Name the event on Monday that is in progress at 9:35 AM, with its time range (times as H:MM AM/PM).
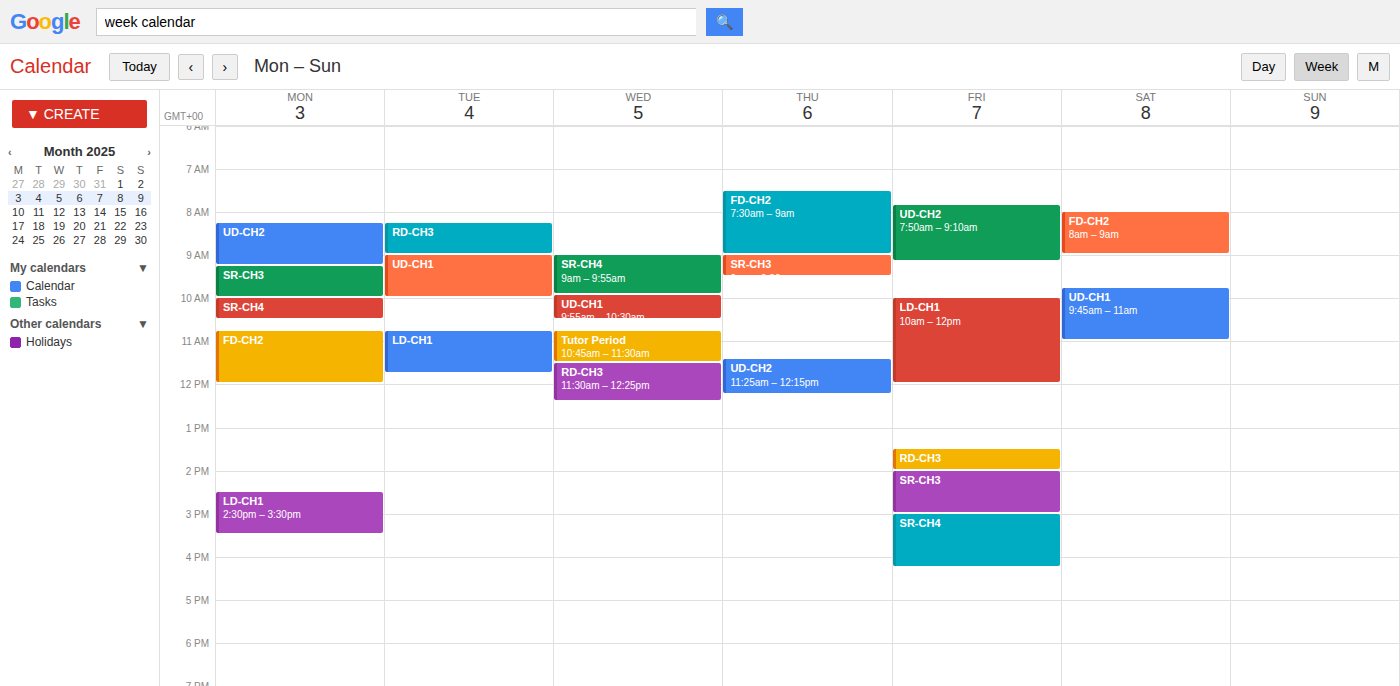
"SR-CH3", 9:15 AM to 10:00 AM